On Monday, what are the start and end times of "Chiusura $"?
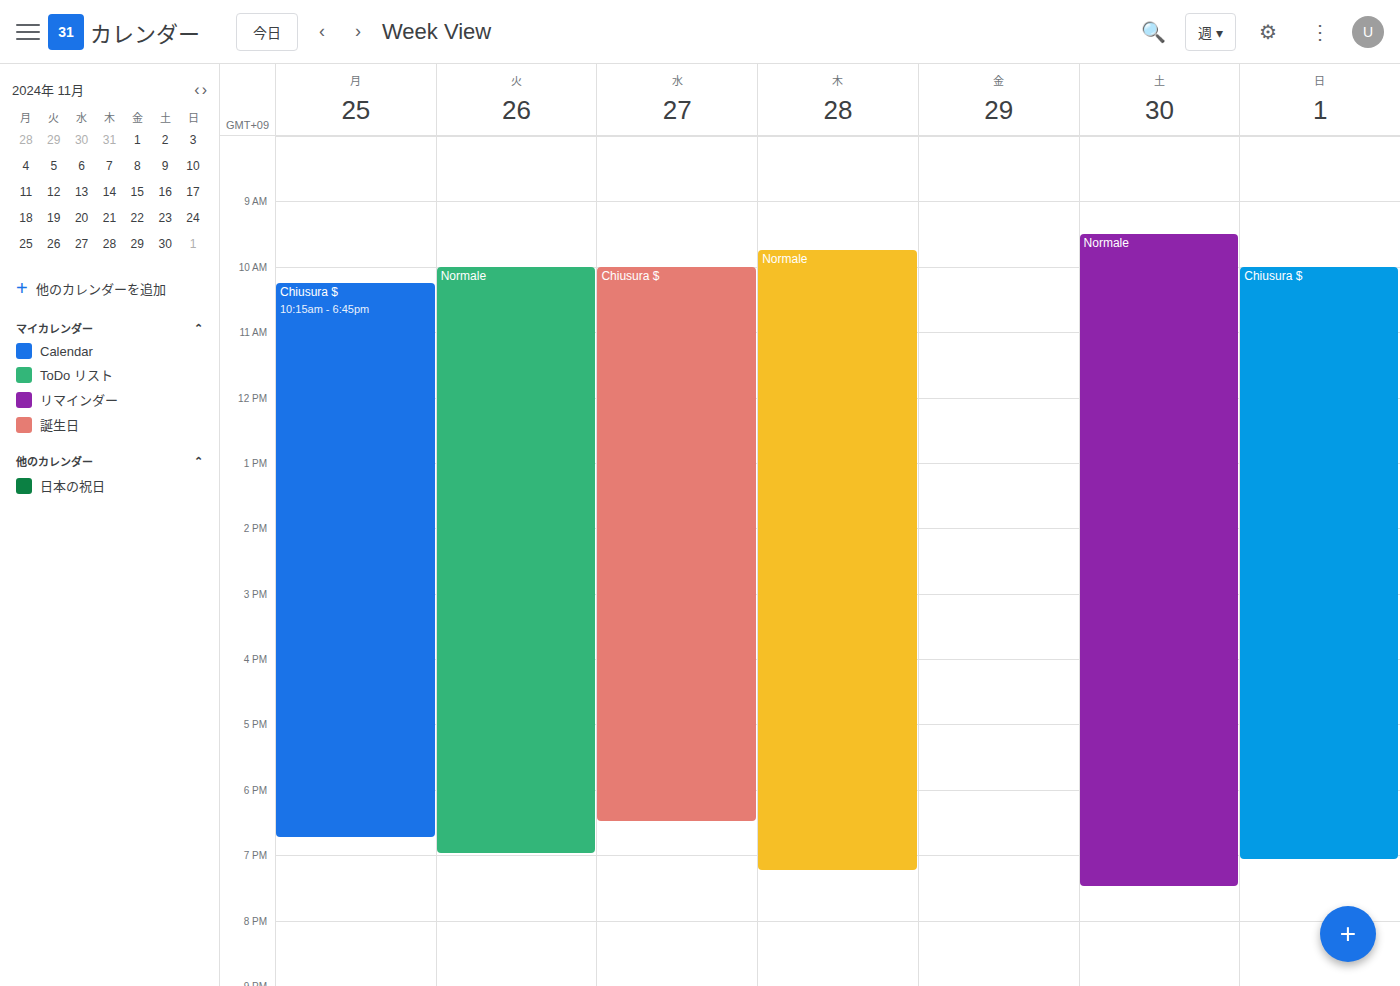
10:15 AM to 6:45 PM